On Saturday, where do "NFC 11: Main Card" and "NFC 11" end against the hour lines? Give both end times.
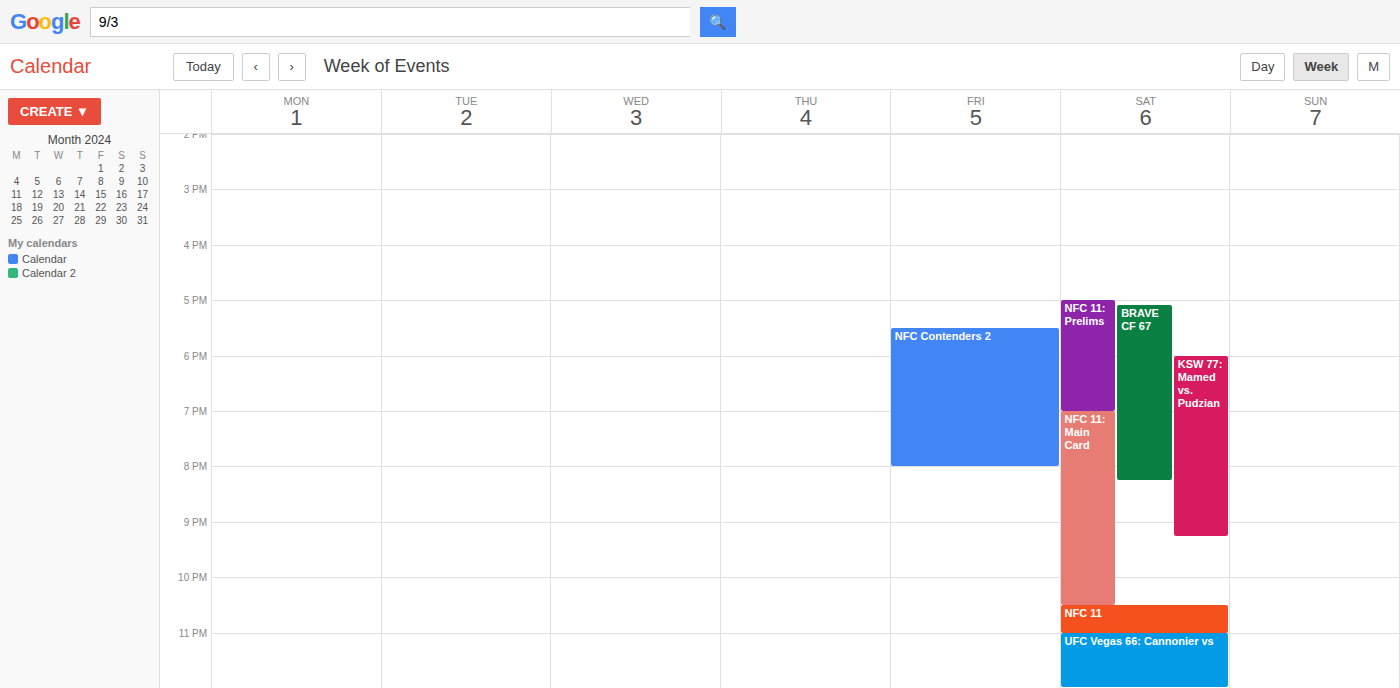
"NFC 11: Main Card": 10:30 PM, halfway between the 10 PM and 11 PM lines. "NFC 11": 11:00 PM, exactly on the 11 PM line.